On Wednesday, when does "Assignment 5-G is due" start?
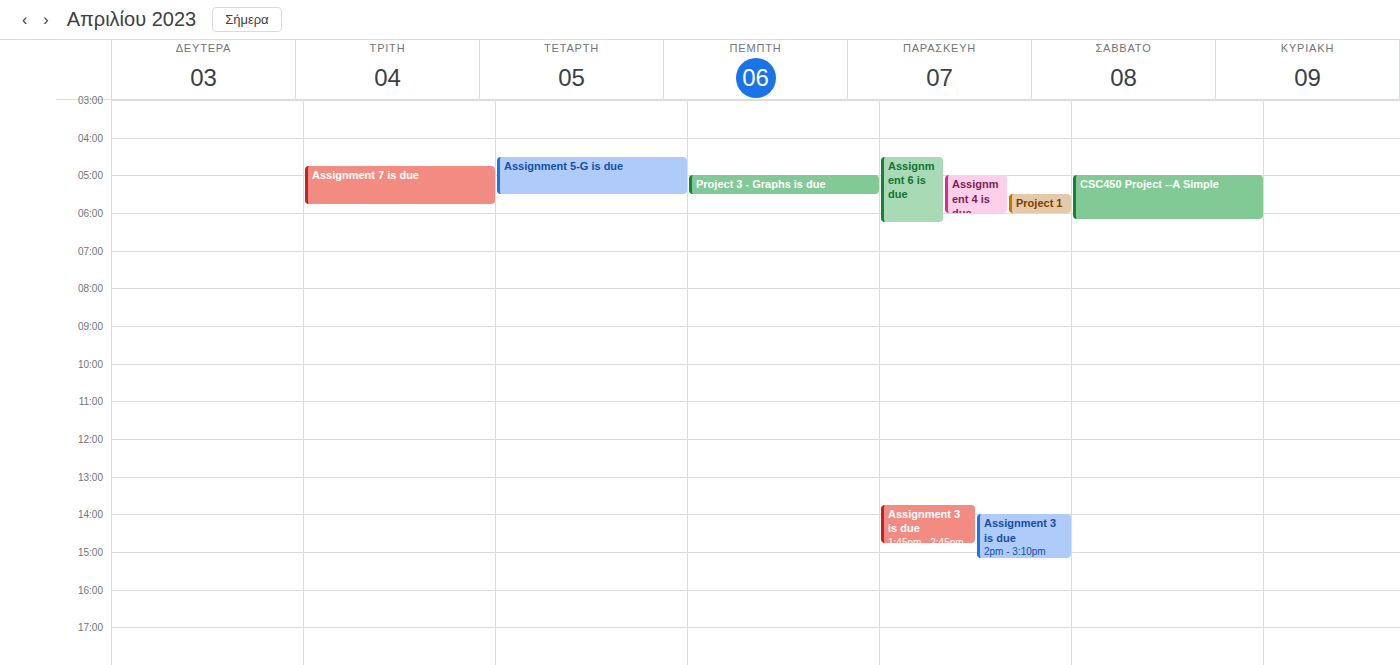
4:30 AM